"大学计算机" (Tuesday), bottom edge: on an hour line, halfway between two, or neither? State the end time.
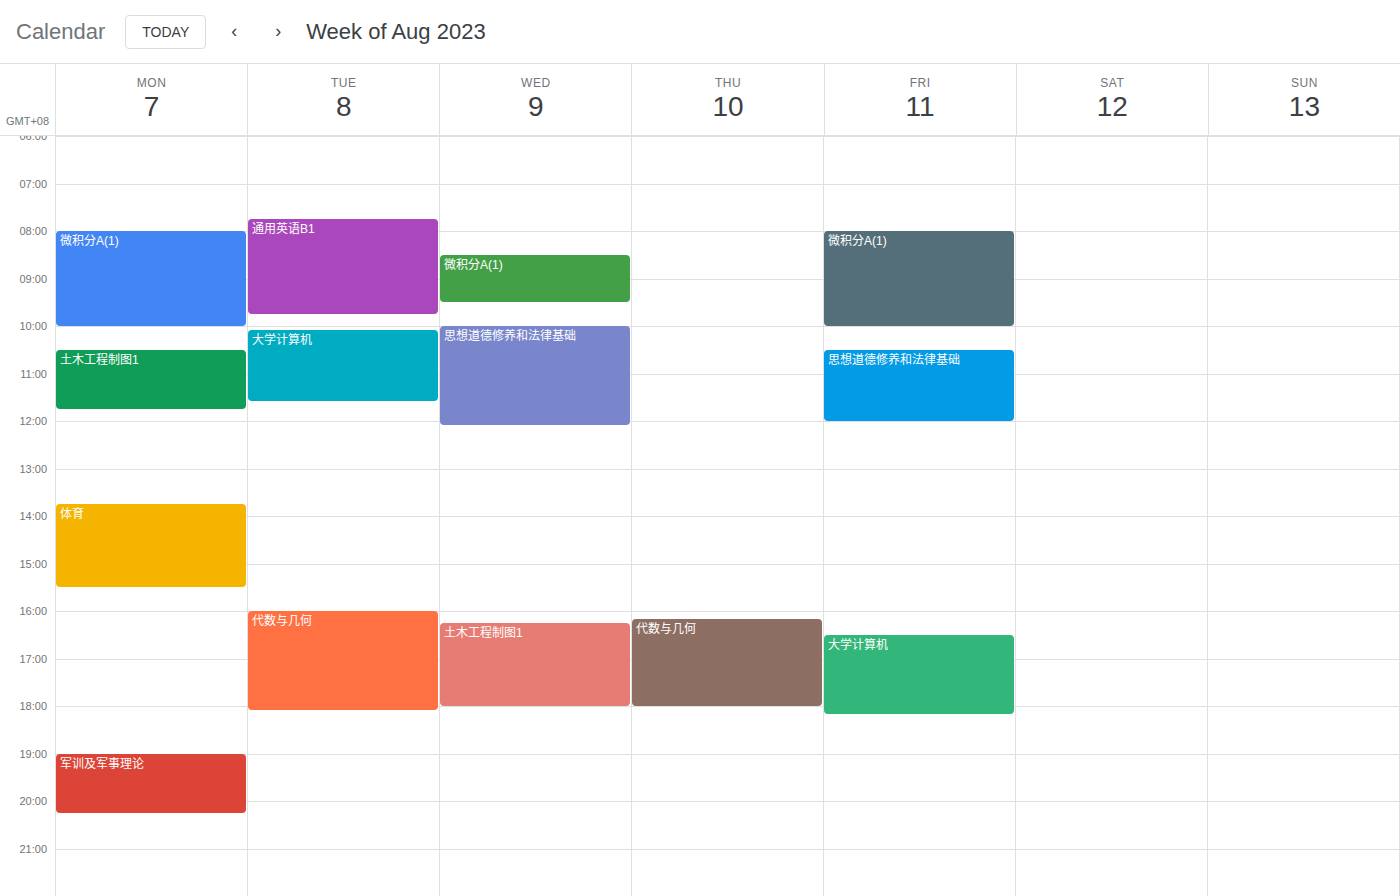
11:35 AM -- neither: 35 minutes below the 11 AM line and 25 minutes above the 12 PM line.